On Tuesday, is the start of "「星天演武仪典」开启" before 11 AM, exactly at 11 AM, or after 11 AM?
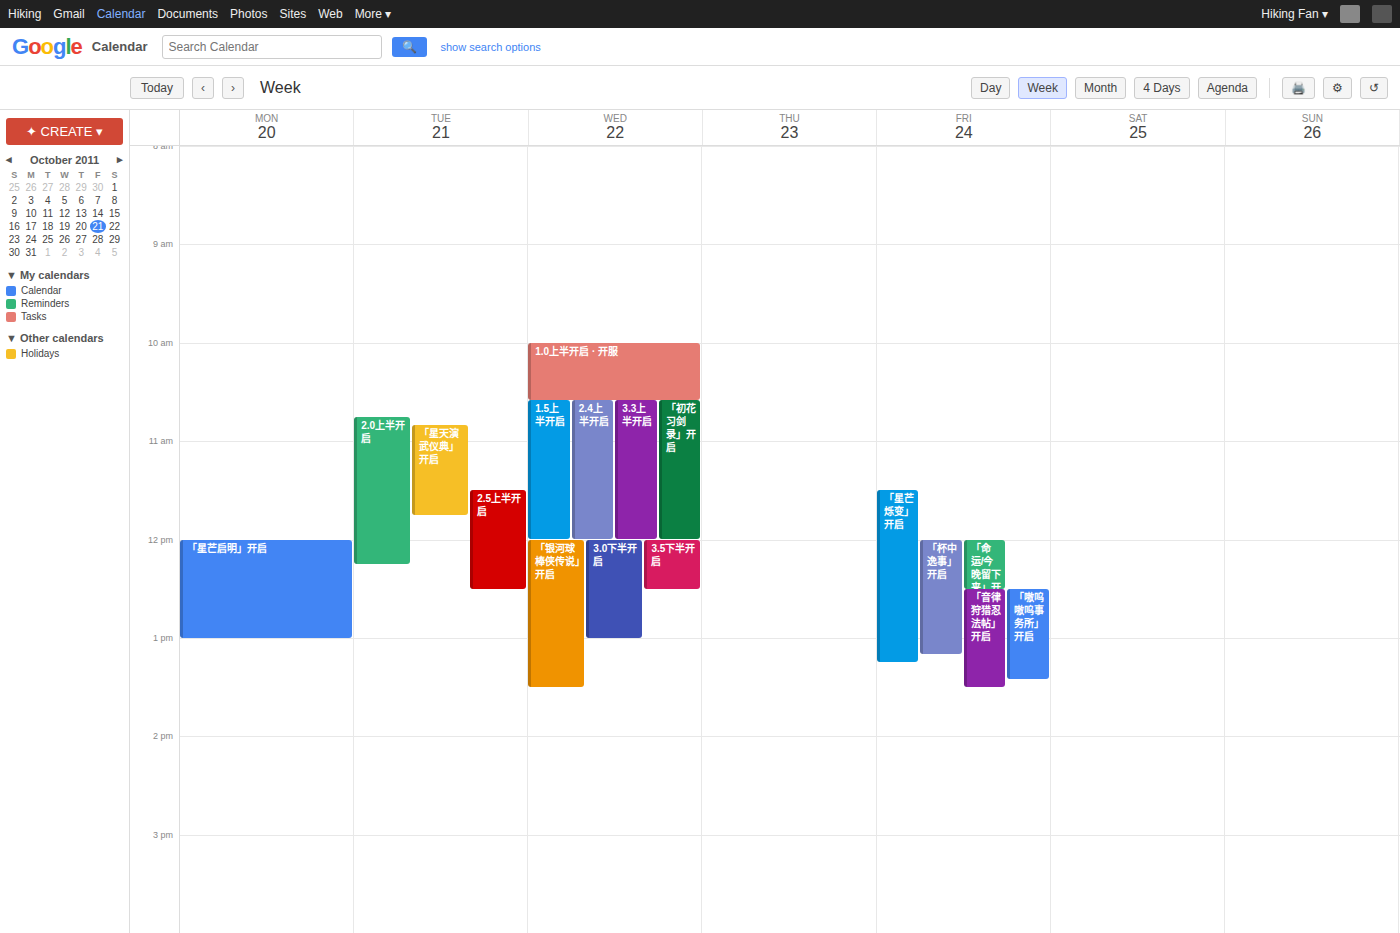
10:50 AM -- before 11 AM, 10 minutes above the 11 AM line.